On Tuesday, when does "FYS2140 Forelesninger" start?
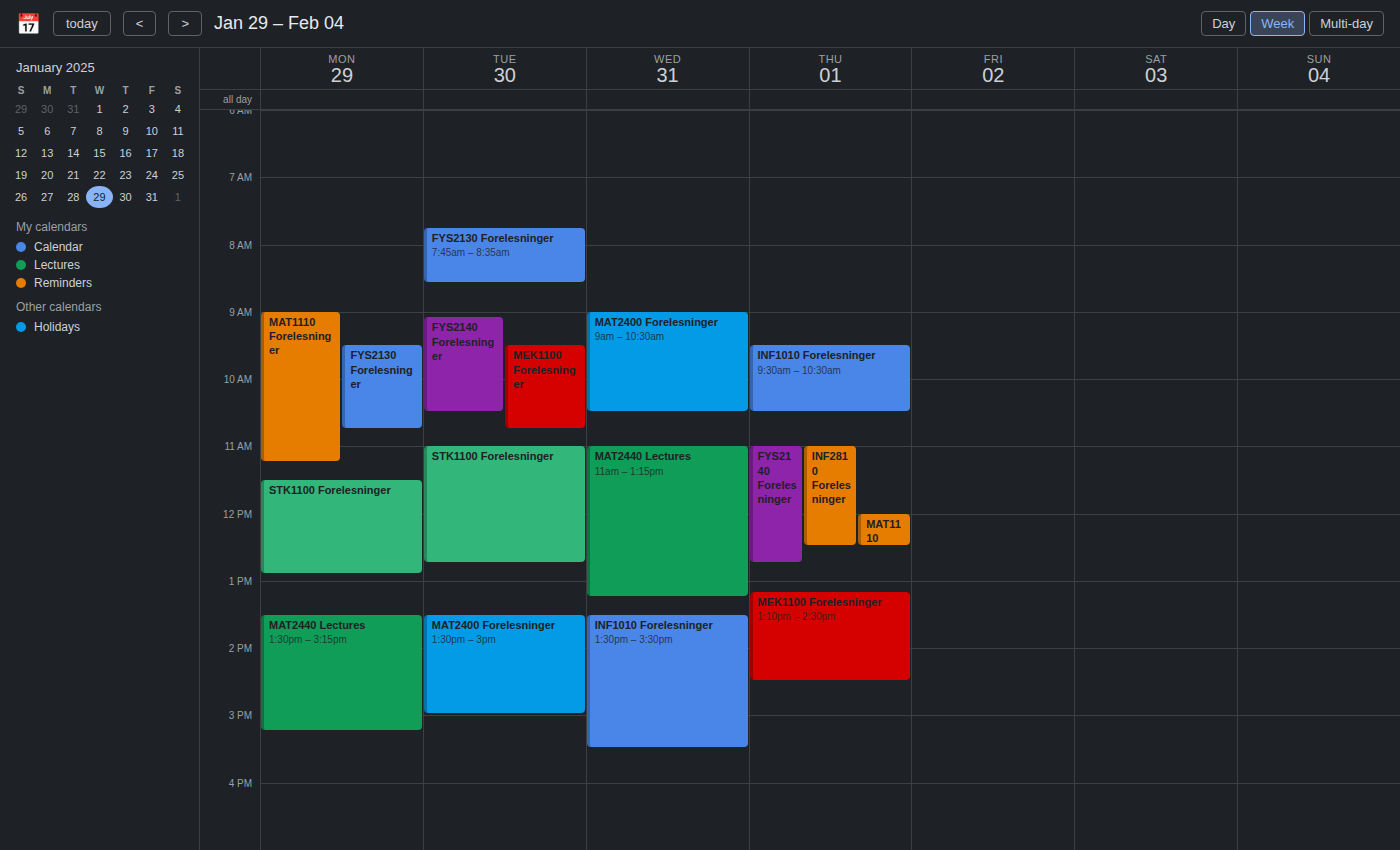
9:05 AM